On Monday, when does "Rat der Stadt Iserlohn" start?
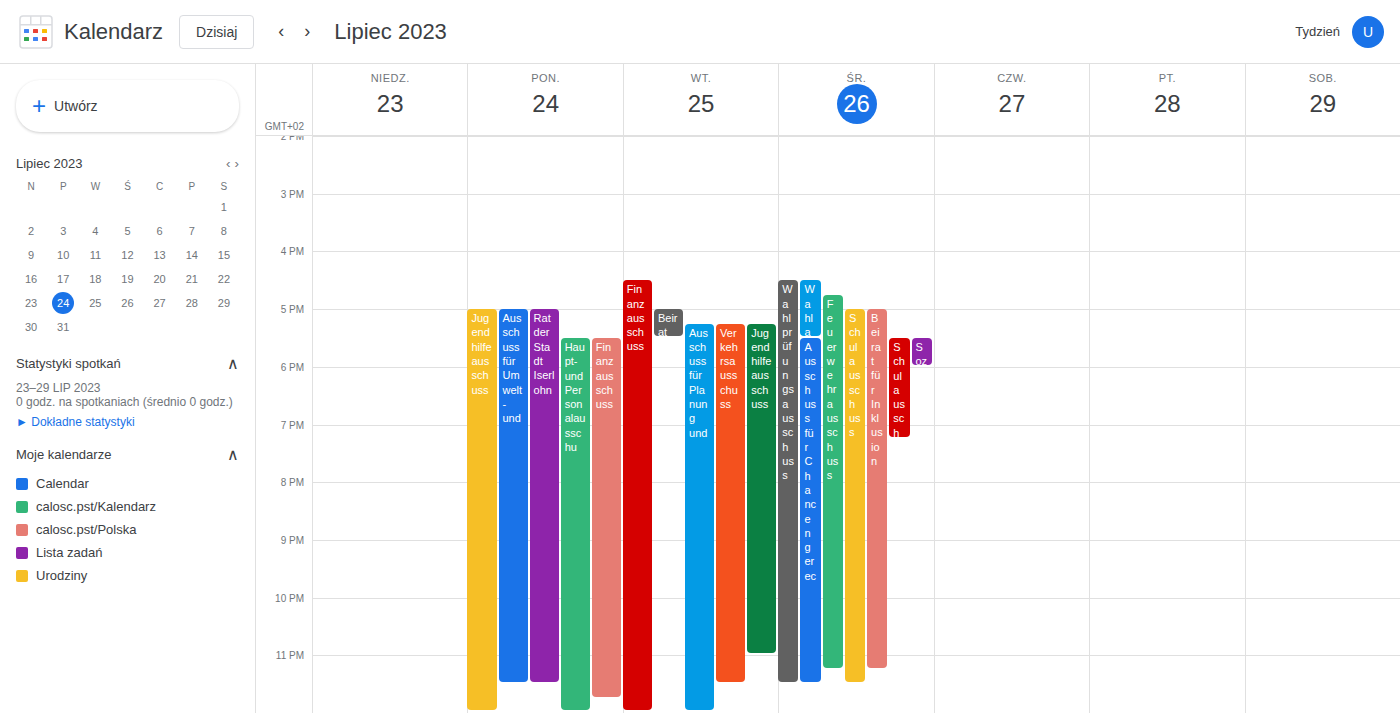
5:00 PM